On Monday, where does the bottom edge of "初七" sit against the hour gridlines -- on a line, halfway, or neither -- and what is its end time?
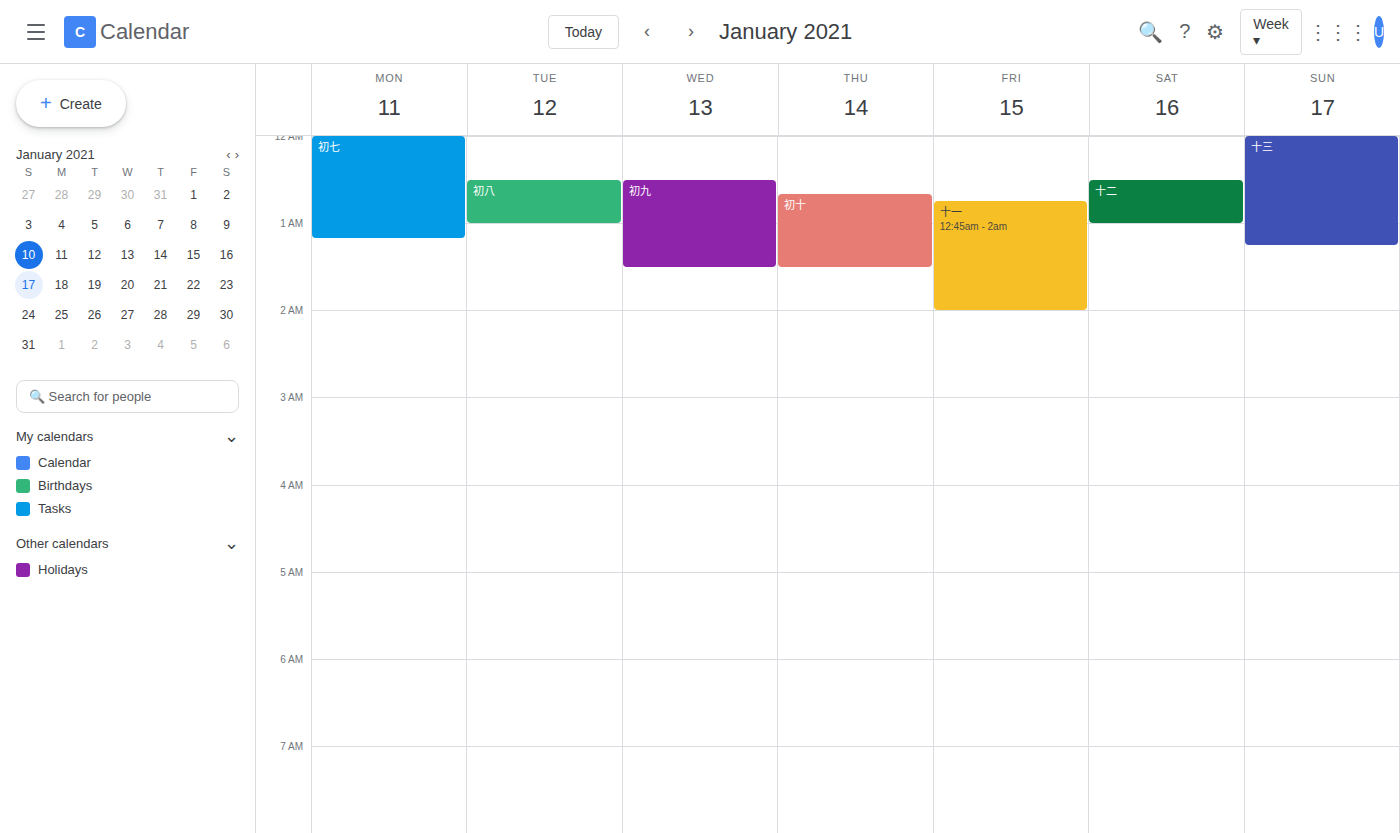
1:10 AM -- neither: 10 minutes below the 1 AM line and 50 minutes above the 2 AM line.